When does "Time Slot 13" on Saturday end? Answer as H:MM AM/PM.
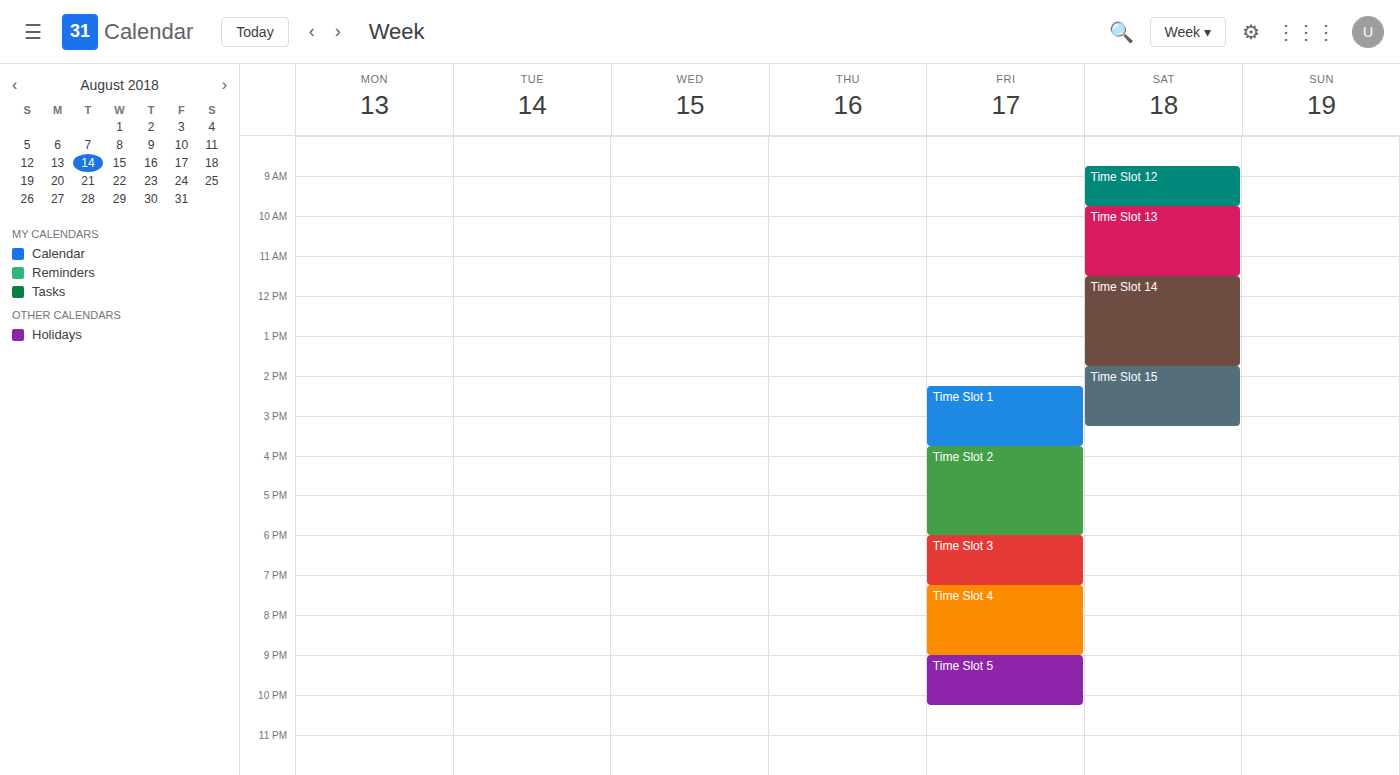
11:30 AM